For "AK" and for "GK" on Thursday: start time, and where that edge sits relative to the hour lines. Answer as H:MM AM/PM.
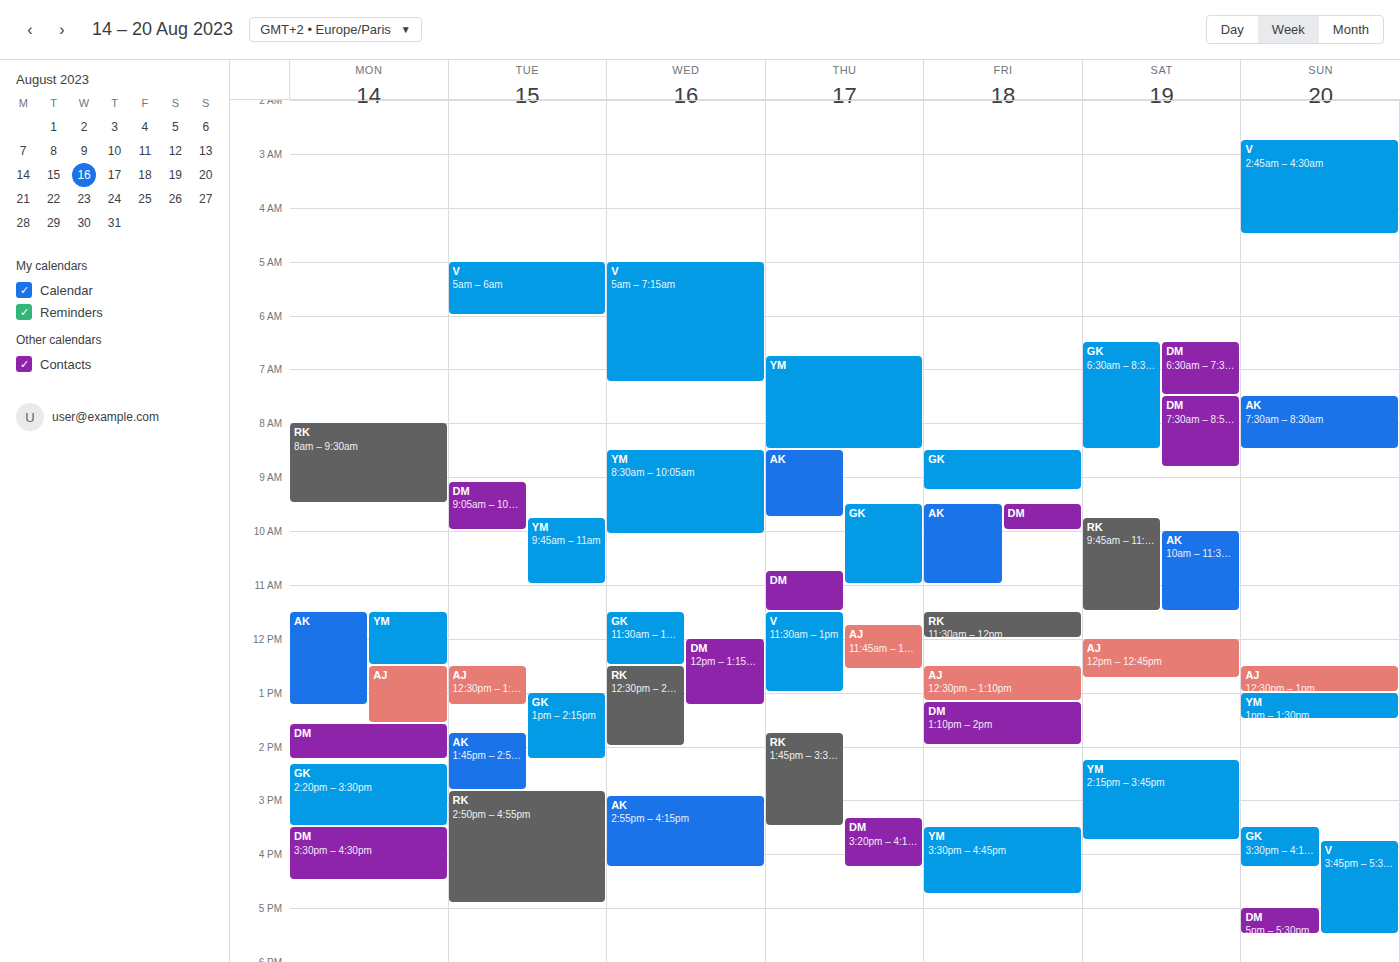
"AK": 8:30 AM, halfway between the 8 AM and 9 AM lines. "GK": 9:30 AM, halfway between the 9 AM and 10 AM lines.